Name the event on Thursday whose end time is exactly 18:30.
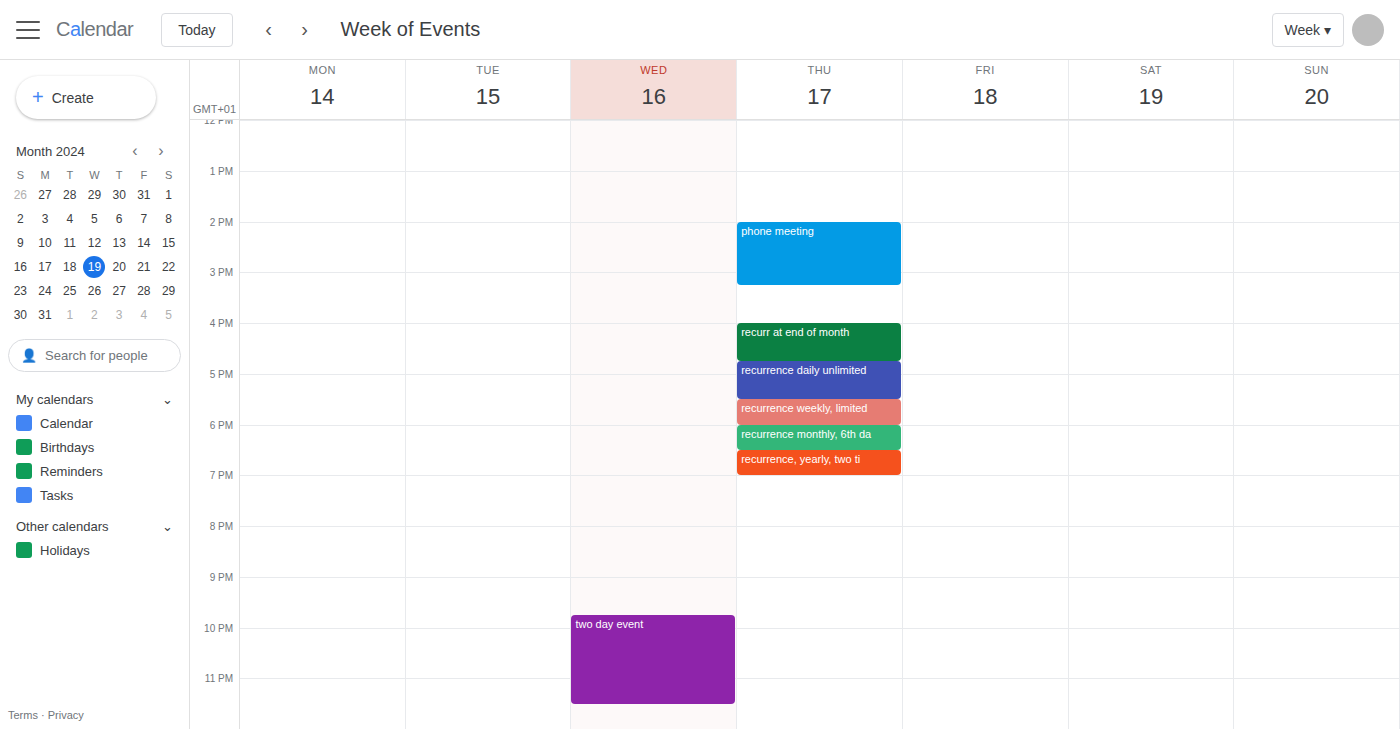
"recurrence monthly, 6th da"